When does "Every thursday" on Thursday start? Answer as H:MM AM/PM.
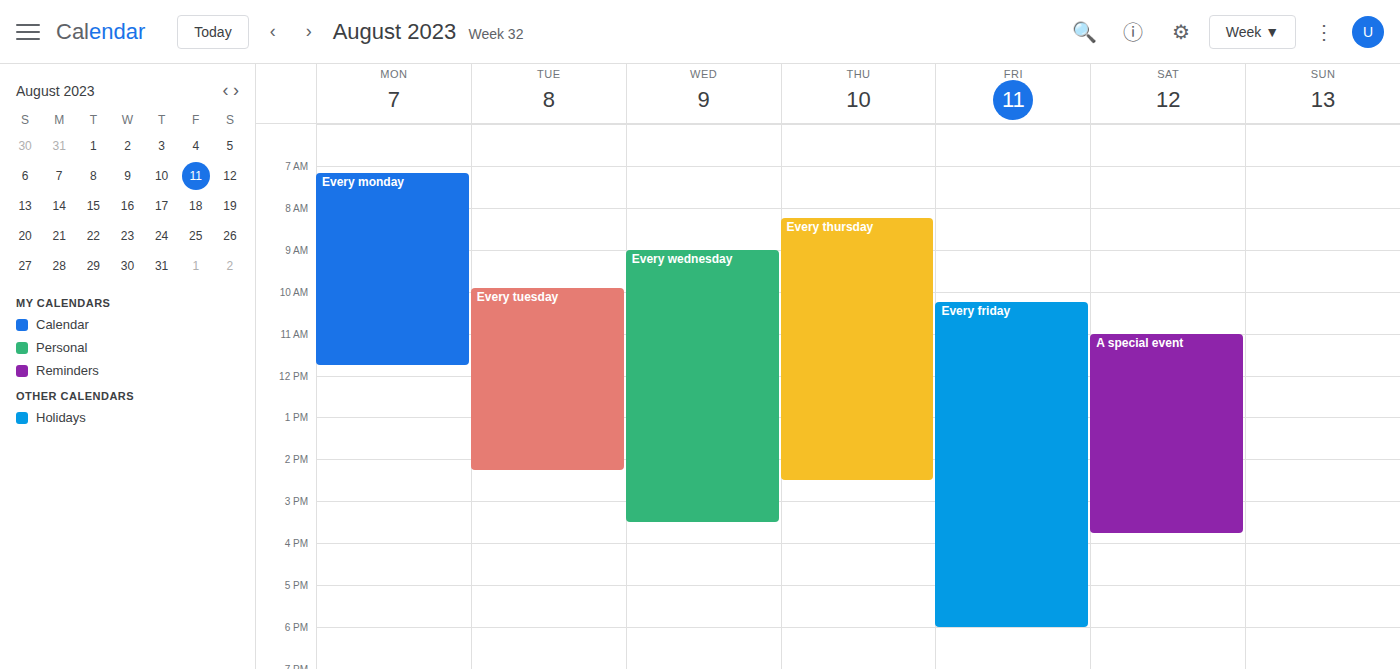
8:15 AM